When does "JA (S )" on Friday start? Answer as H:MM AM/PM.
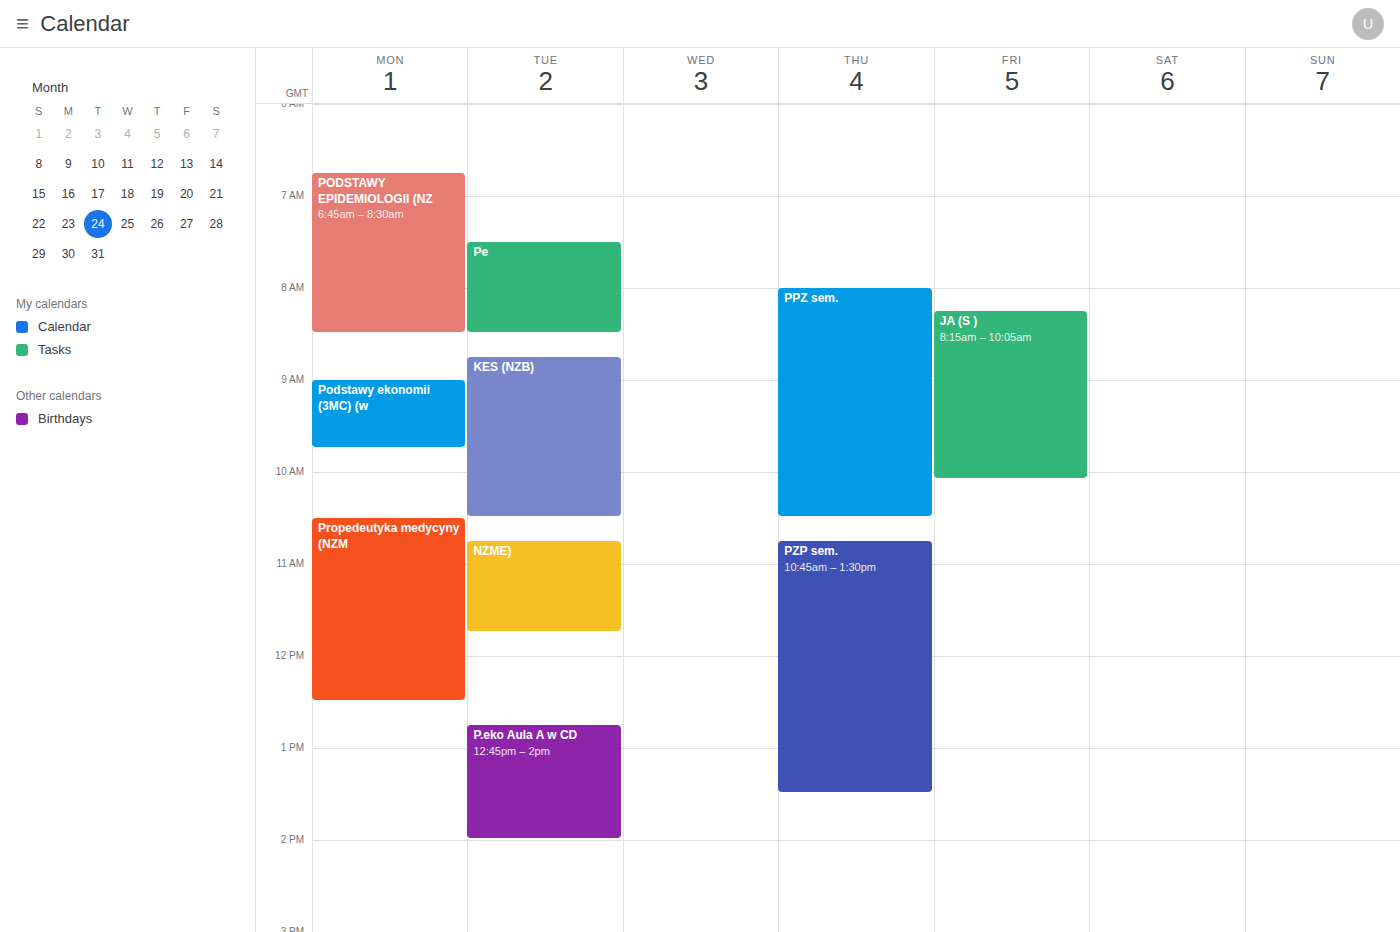
8:15 AM